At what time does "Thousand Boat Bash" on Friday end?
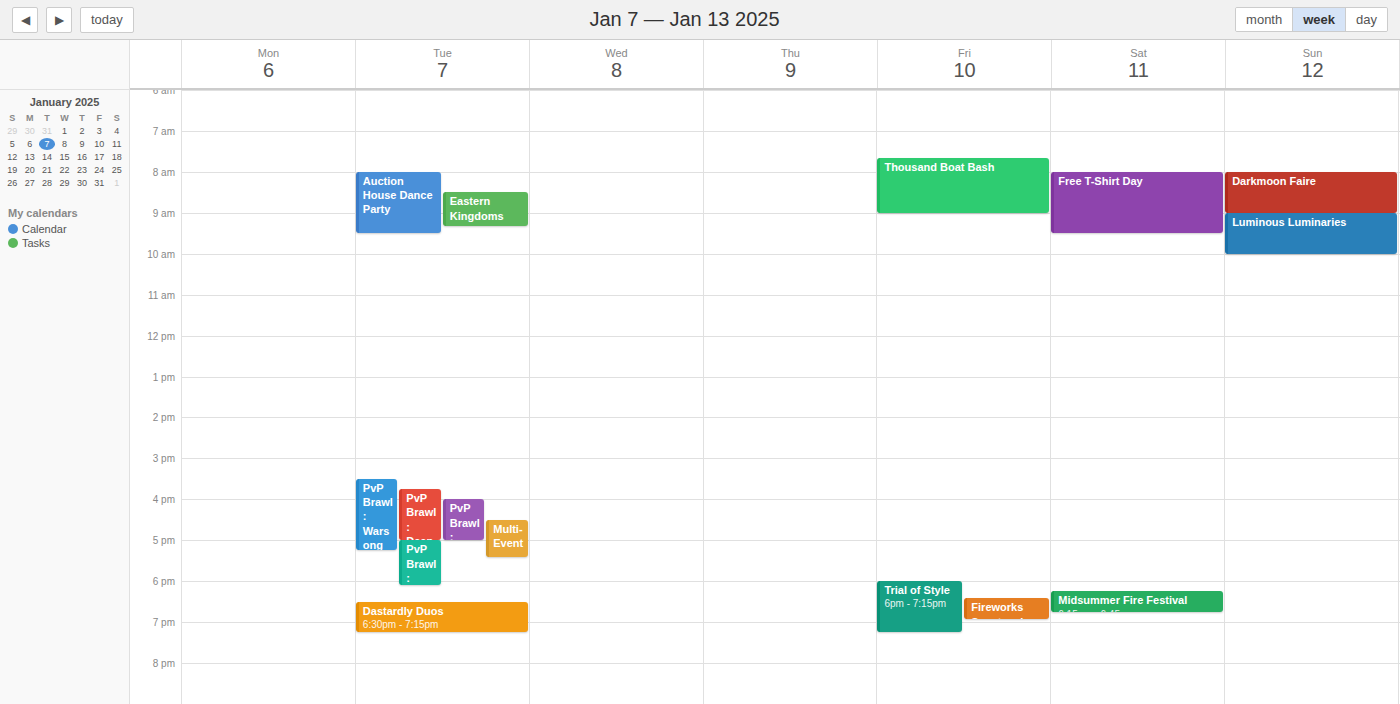
09:00